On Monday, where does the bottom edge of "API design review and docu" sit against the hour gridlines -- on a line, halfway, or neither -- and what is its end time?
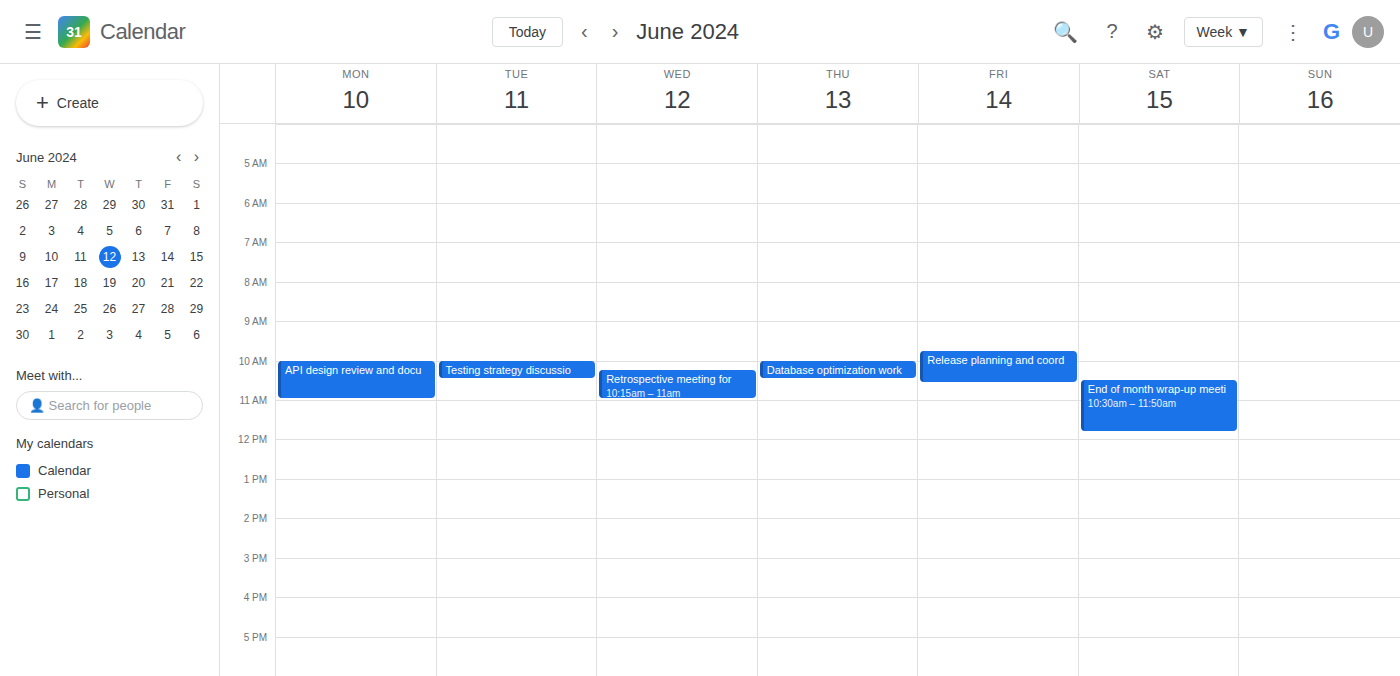
11:00 AM -- exactly on the 11 AM line.